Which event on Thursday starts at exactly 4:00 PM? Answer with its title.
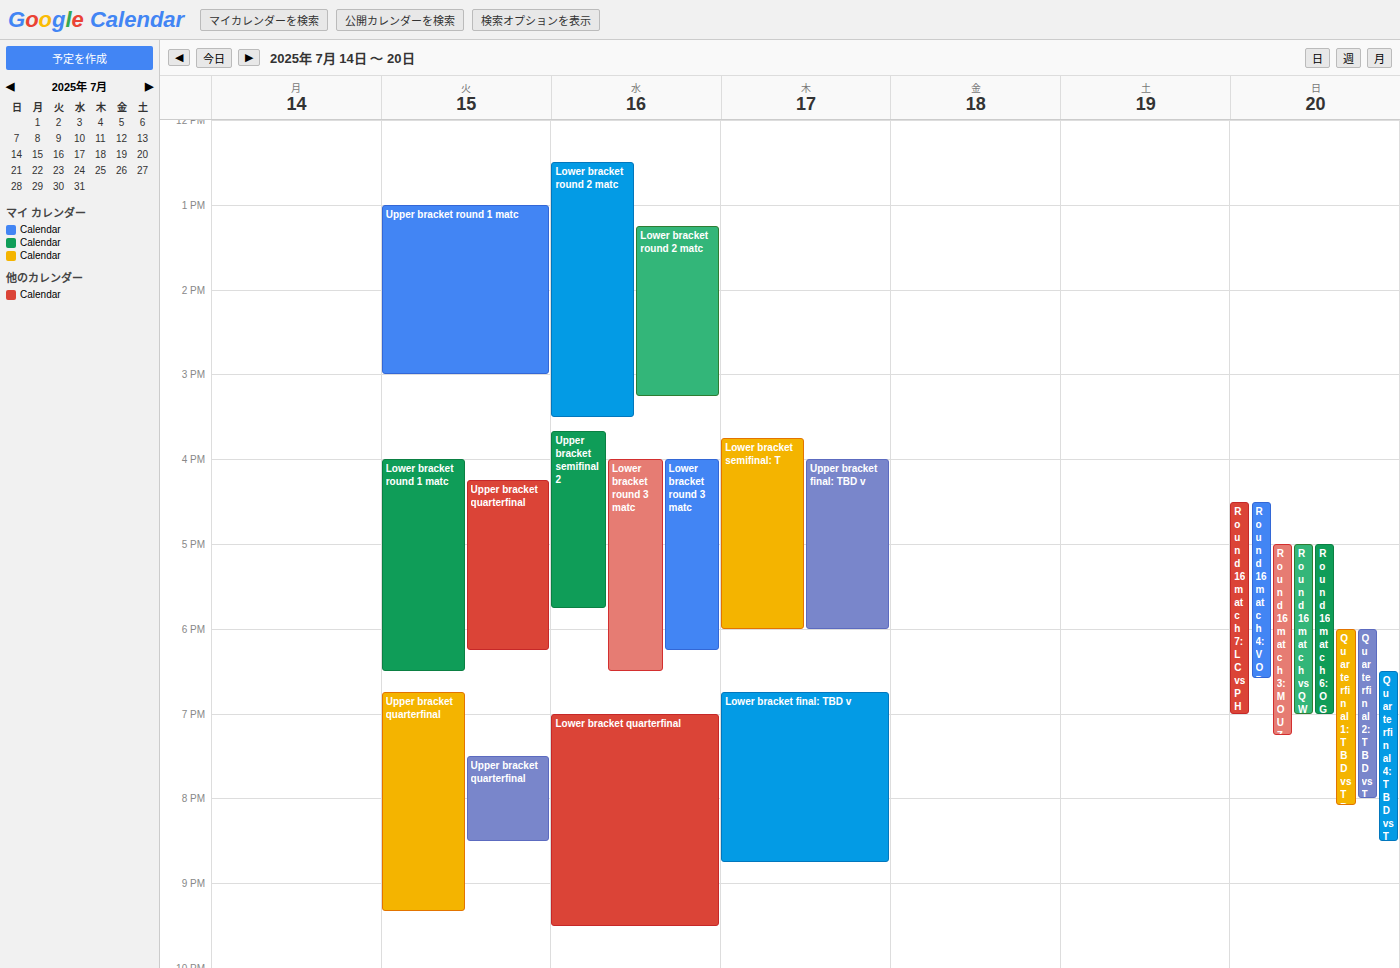
"Upper bracket final: TBD v"